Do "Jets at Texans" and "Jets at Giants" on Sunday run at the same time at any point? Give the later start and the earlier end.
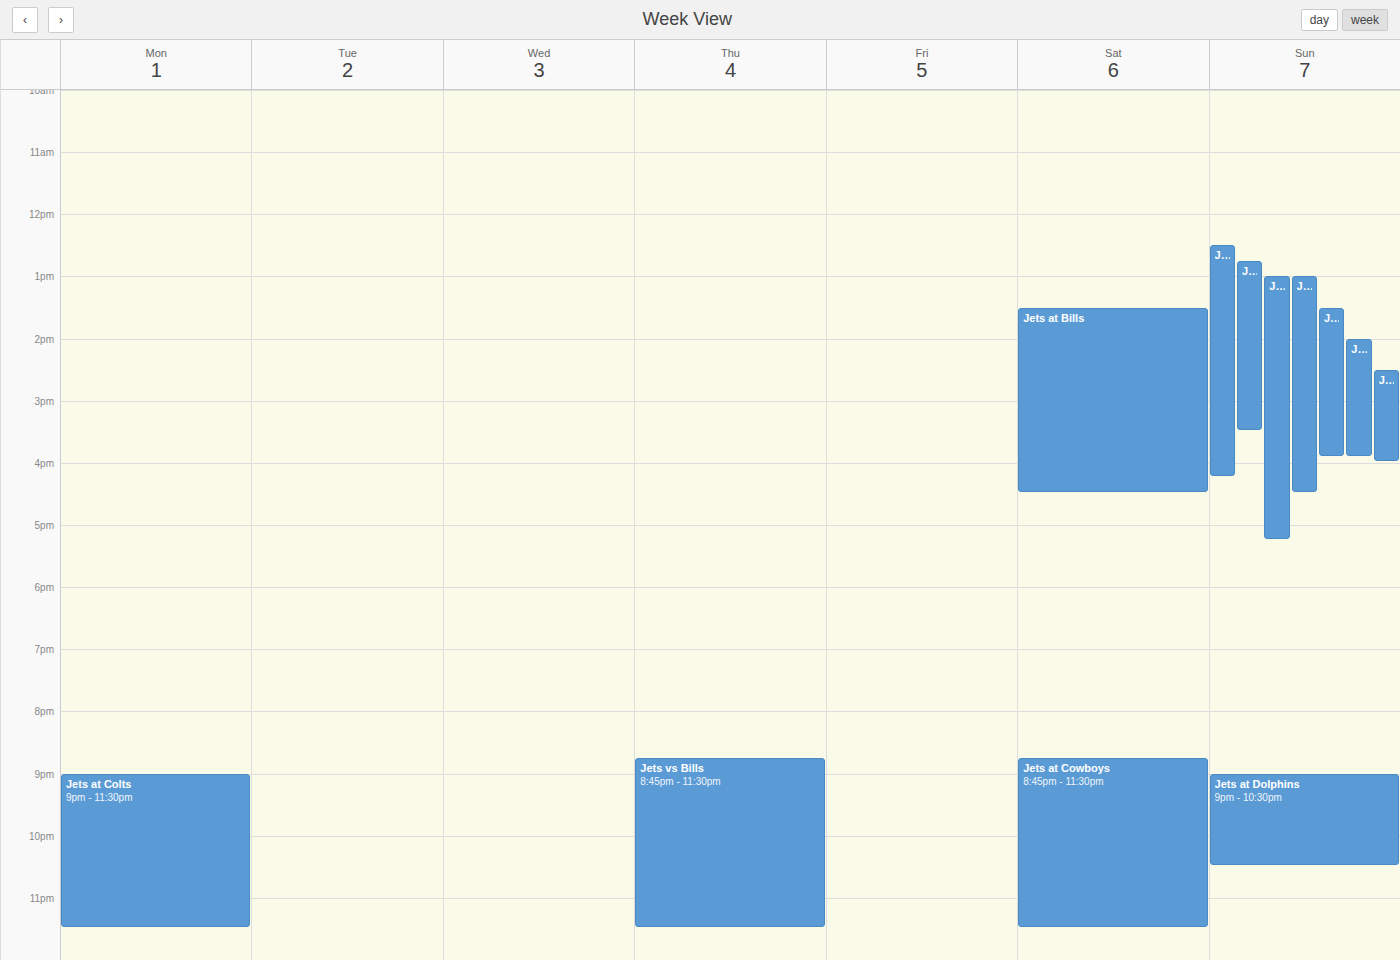
"Jets at Giants" runs 12:45 PM to 3:30 PM, inside "Jets at Texans" -- they overlap.